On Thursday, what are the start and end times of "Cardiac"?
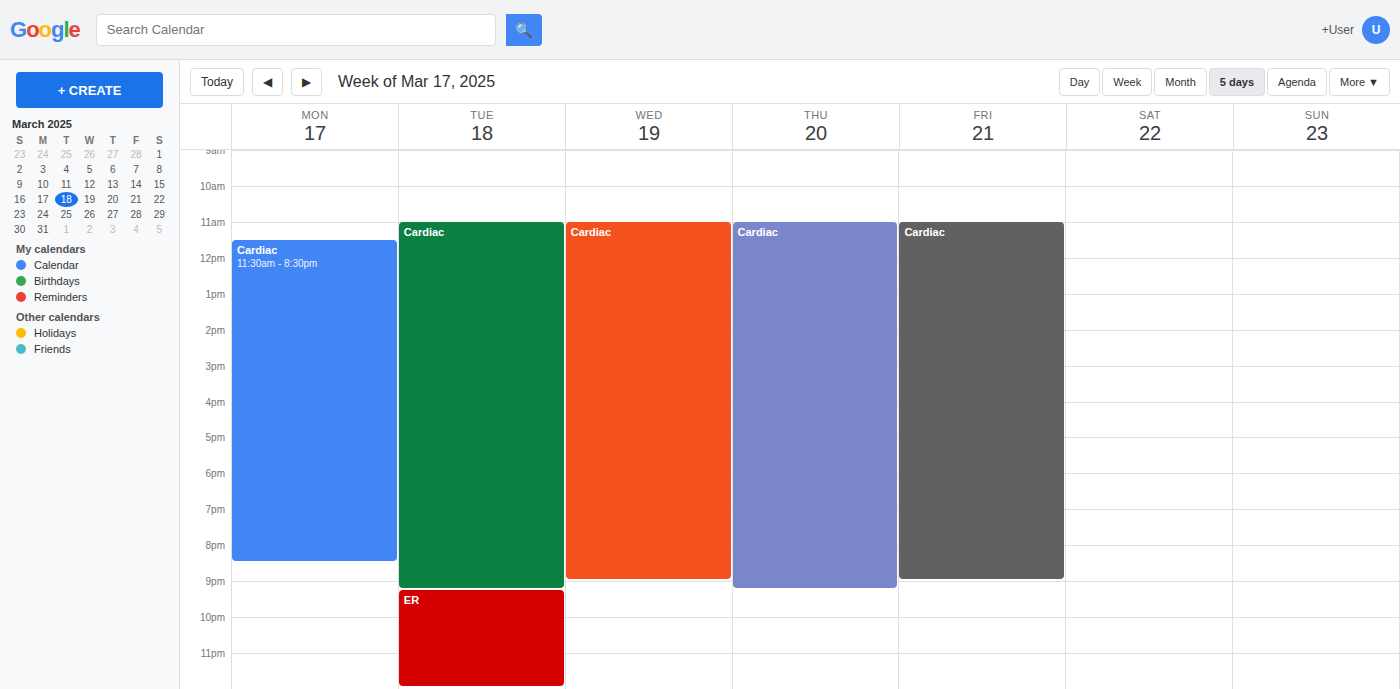
11:00 AM to 9:15 PM